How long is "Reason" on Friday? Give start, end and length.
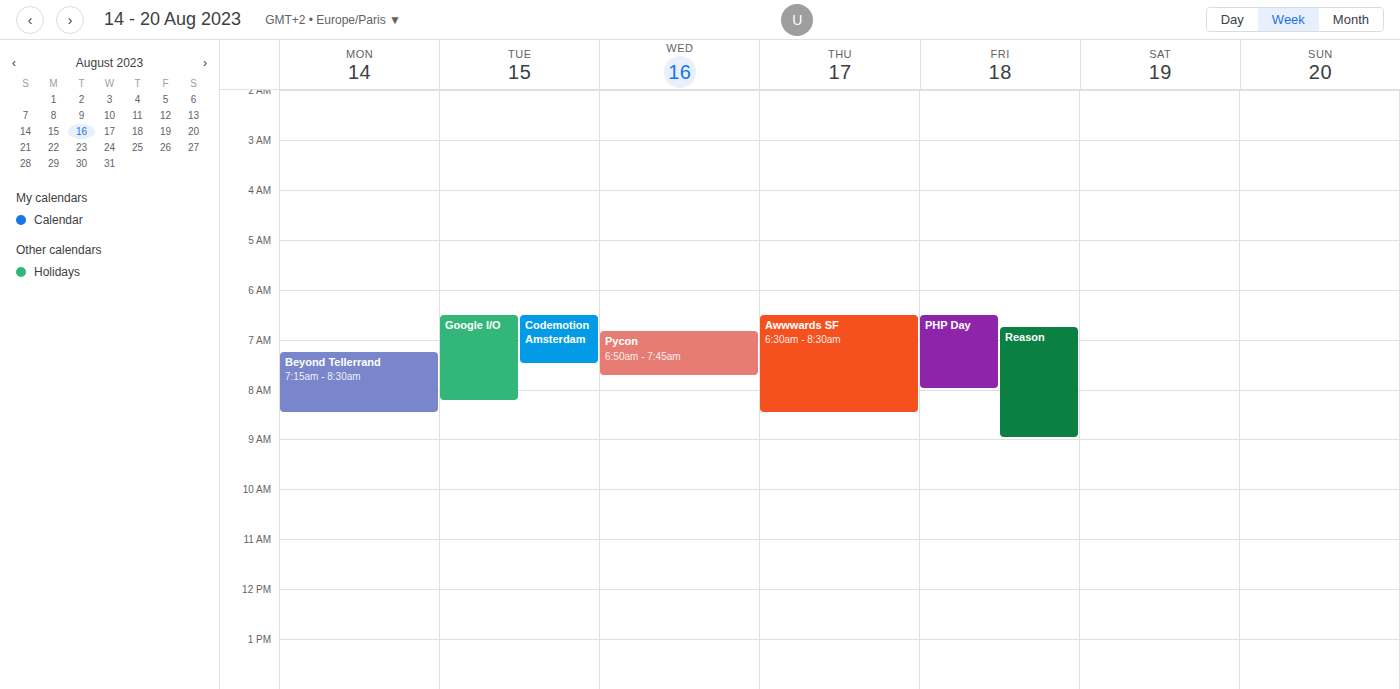
06:45 to 09:00, 2 hours 15 minutes